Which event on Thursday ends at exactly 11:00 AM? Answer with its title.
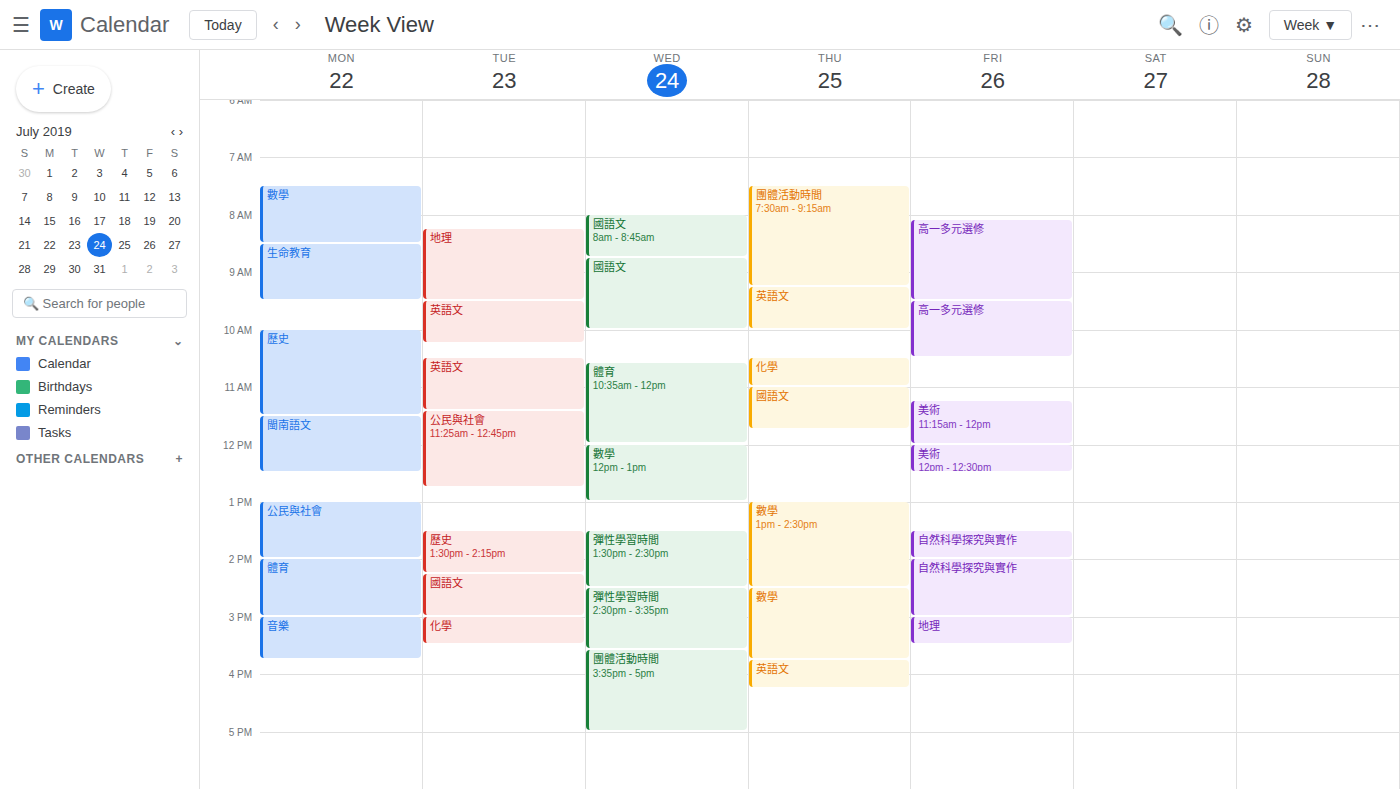
"化學"